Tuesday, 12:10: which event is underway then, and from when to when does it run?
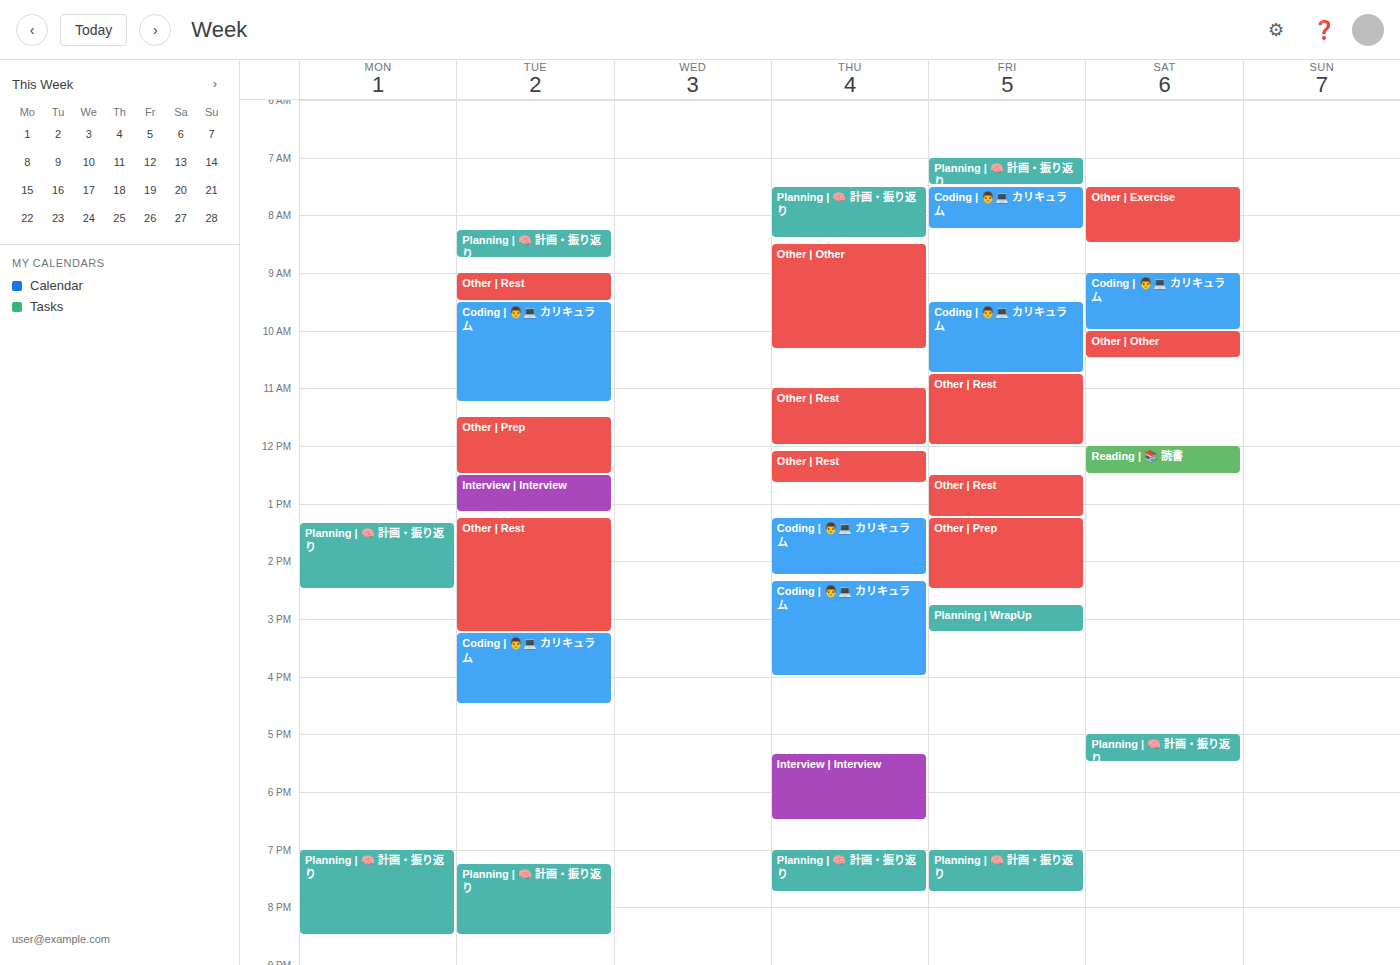
"Other | Prep", 11:30 to 12:30